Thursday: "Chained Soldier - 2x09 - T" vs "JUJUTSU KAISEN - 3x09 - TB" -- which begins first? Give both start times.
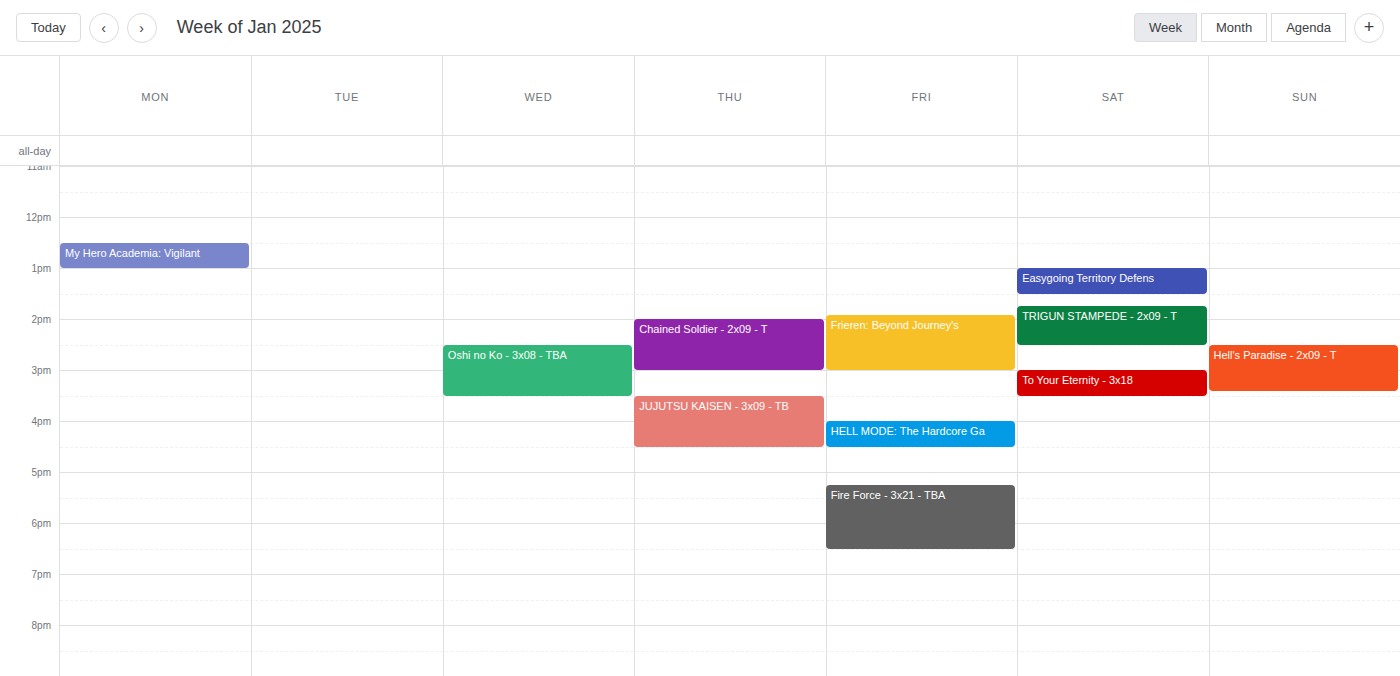
"Chained Soldier - 2x09 - T" 2:00 PM; "JUJUTSU KAISEN - 3x09 - TB" 3:30 PM.